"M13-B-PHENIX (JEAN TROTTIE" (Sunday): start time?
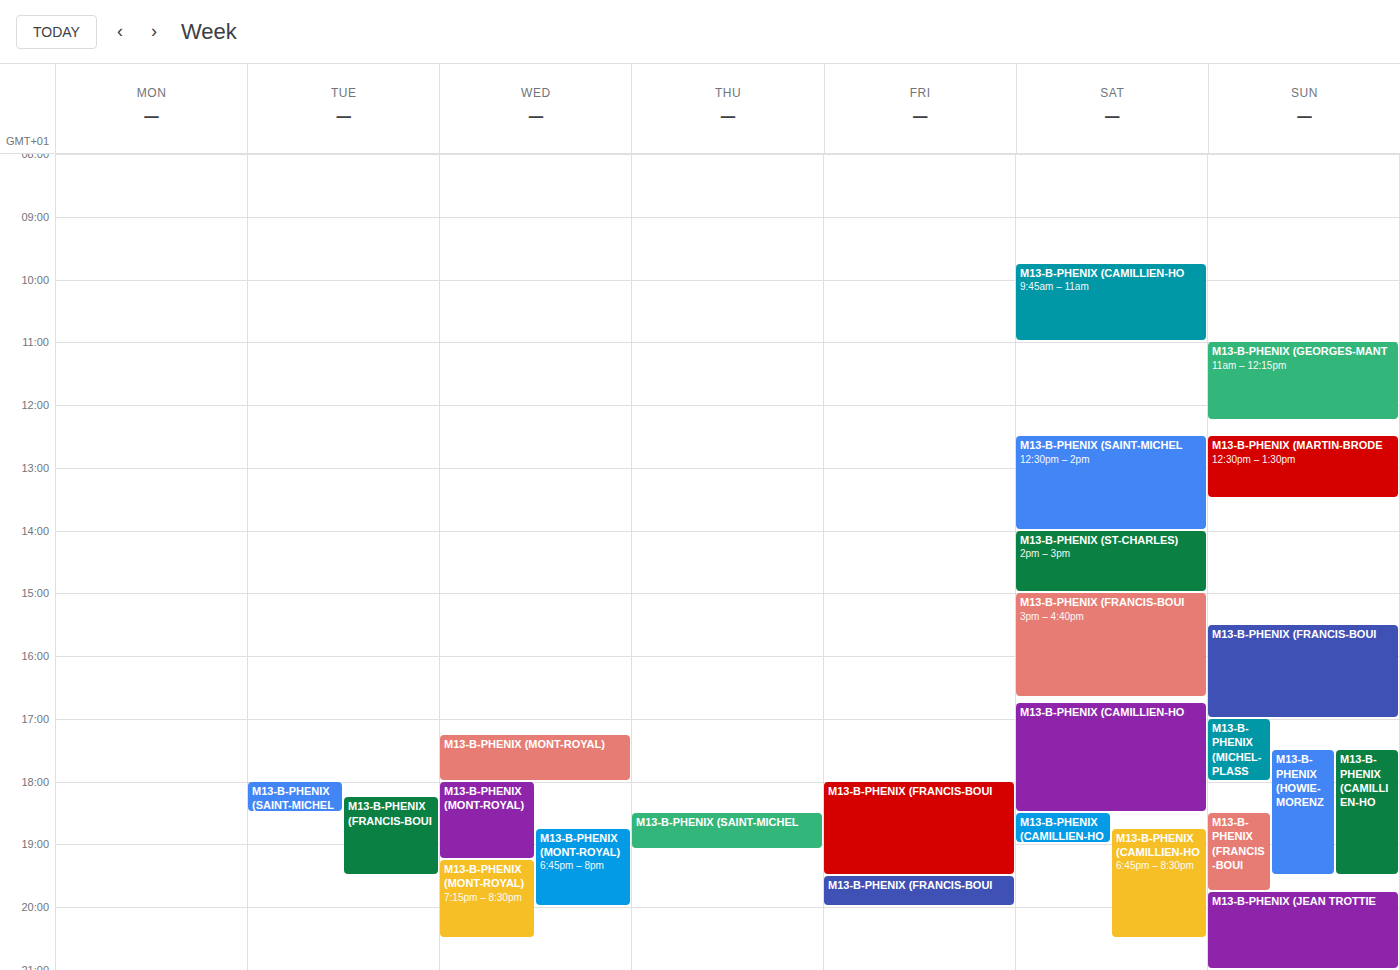
19:45